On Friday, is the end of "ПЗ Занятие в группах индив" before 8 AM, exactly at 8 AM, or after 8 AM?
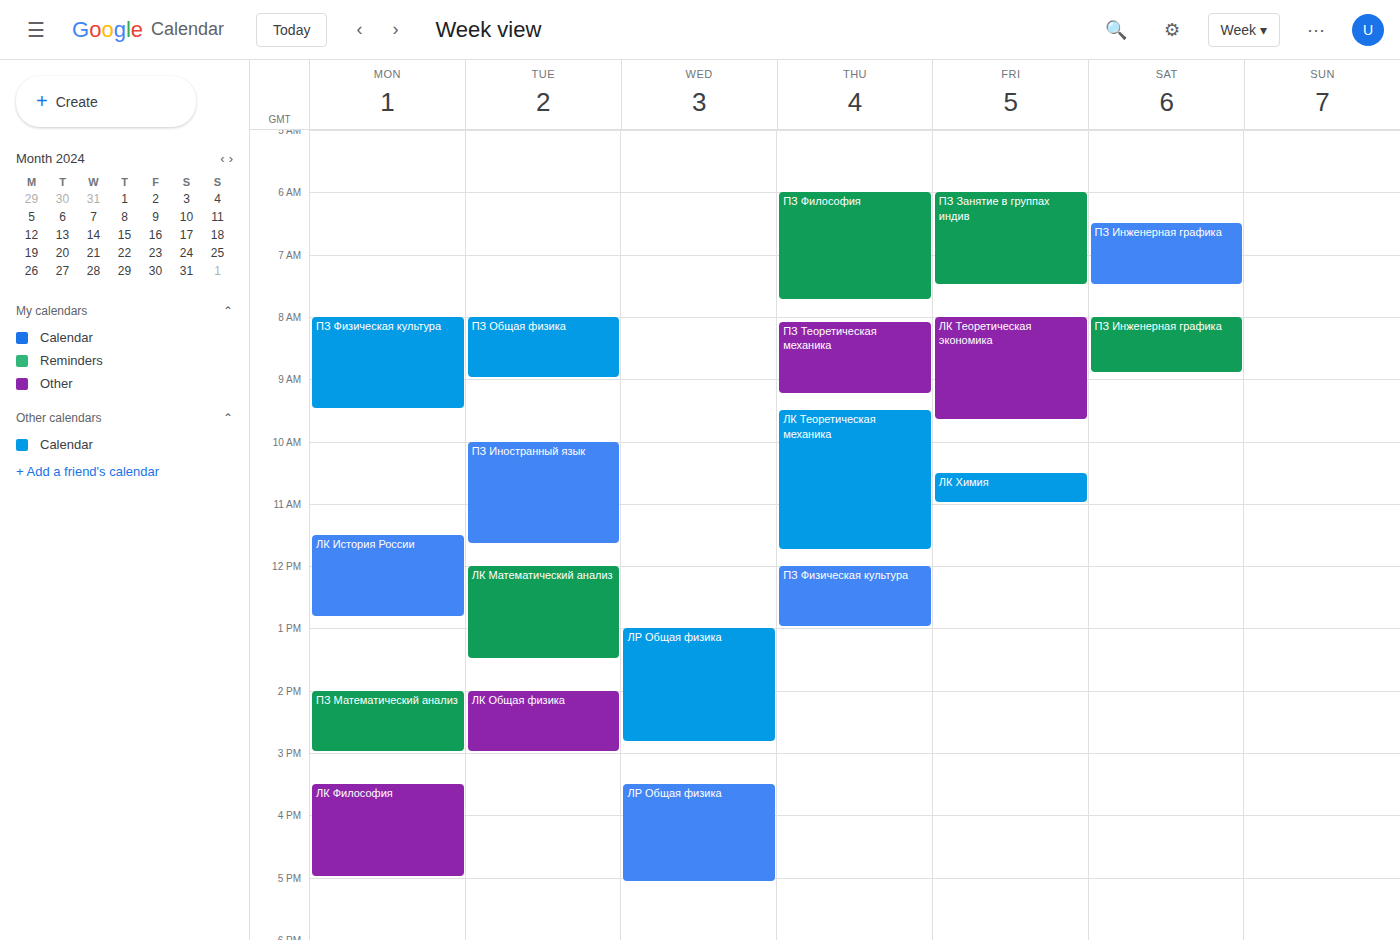
7:30 AM -- before 8 AM, 30 minutes above the 8 AM line.